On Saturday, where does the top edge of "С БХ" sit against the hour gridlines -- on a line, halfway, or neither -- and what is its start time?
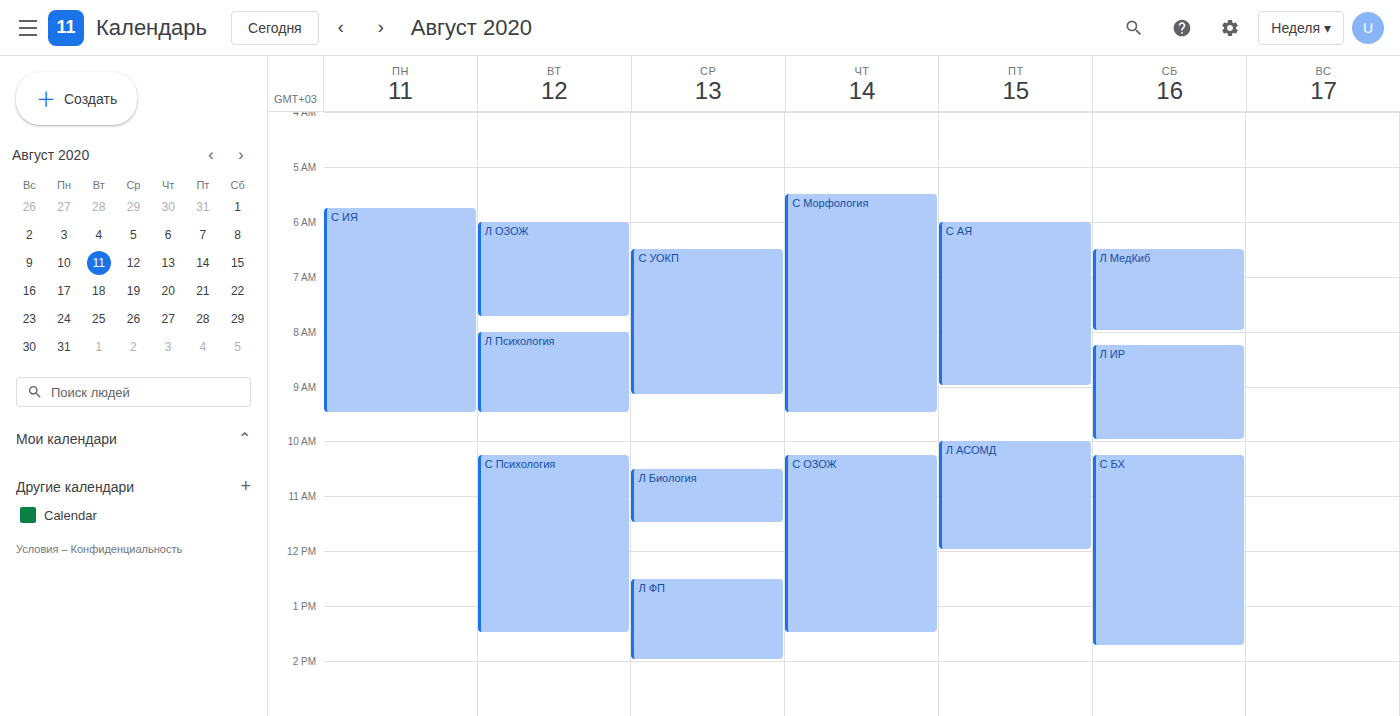
10:15 AM -- neither: a quarter of the way from the 10 AM line to the 11 AM line.